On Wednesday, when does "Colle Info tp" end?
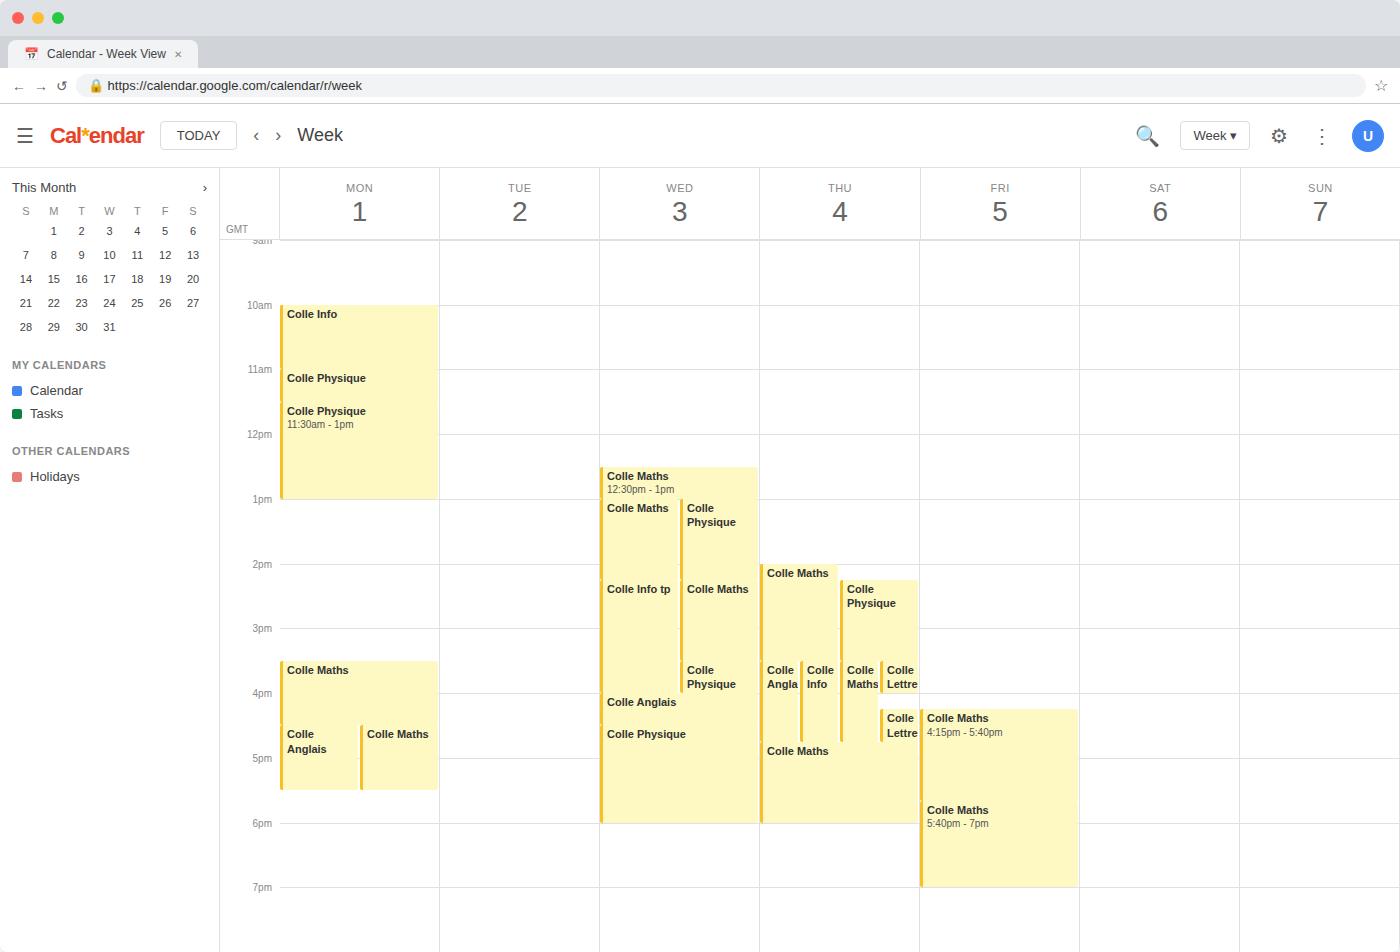
4:00 PM